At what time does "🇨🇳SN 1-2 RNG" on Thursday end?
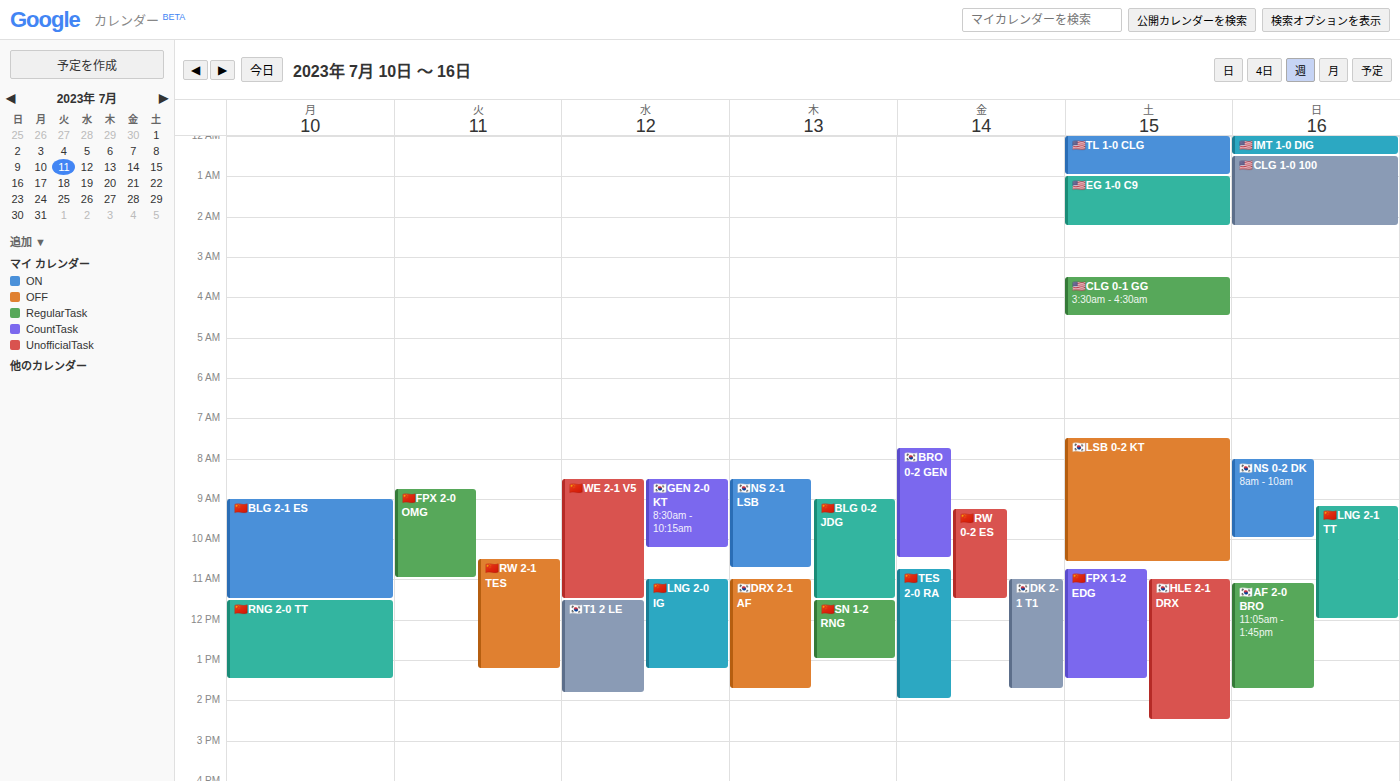
1:00 PM